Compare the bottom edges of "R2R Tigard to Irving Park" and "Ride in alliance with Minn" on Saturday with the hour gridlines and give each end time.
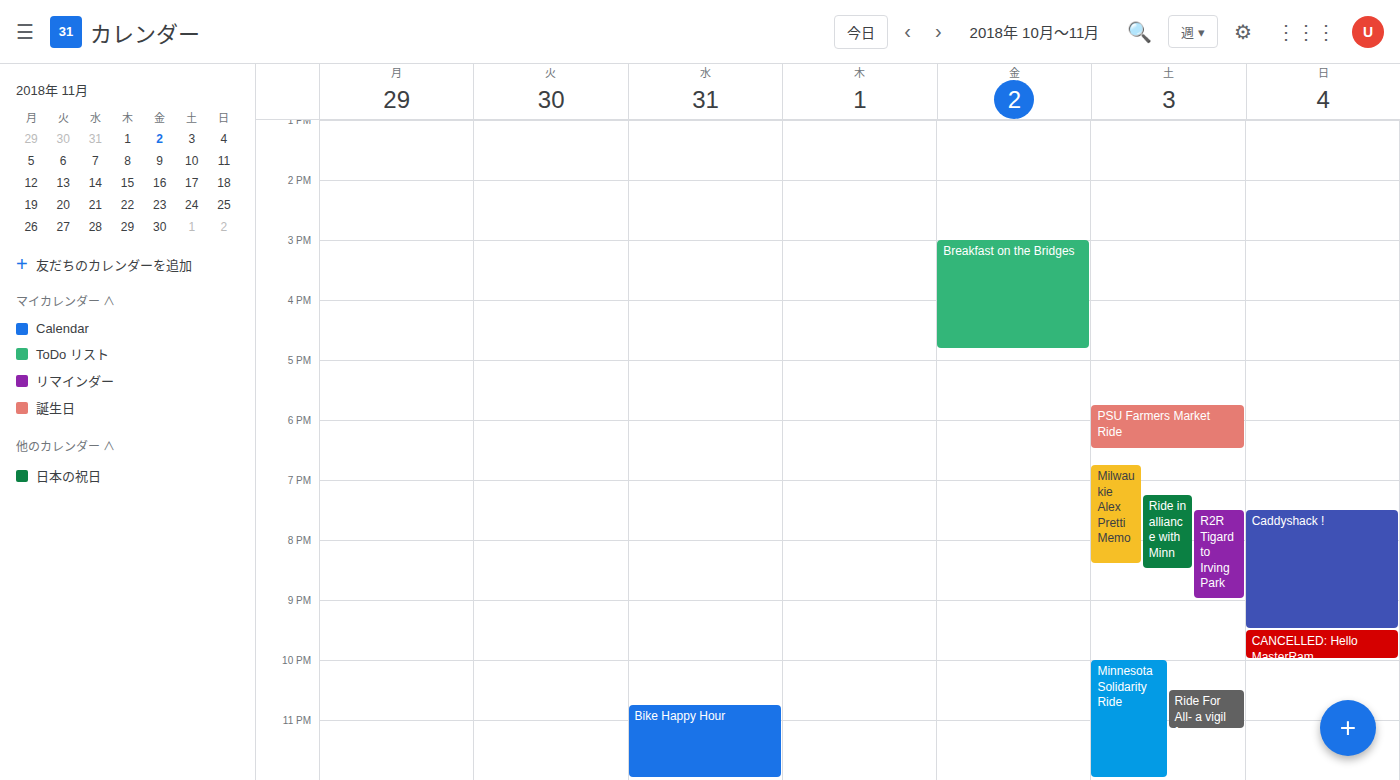
"R2R Tigard to Irving Park": 9:00 PM, exactly on the 9 PM line. "Ride in alliance with Minn": 8:30 PM, halfway between the 8 PM and 9 PM lines.